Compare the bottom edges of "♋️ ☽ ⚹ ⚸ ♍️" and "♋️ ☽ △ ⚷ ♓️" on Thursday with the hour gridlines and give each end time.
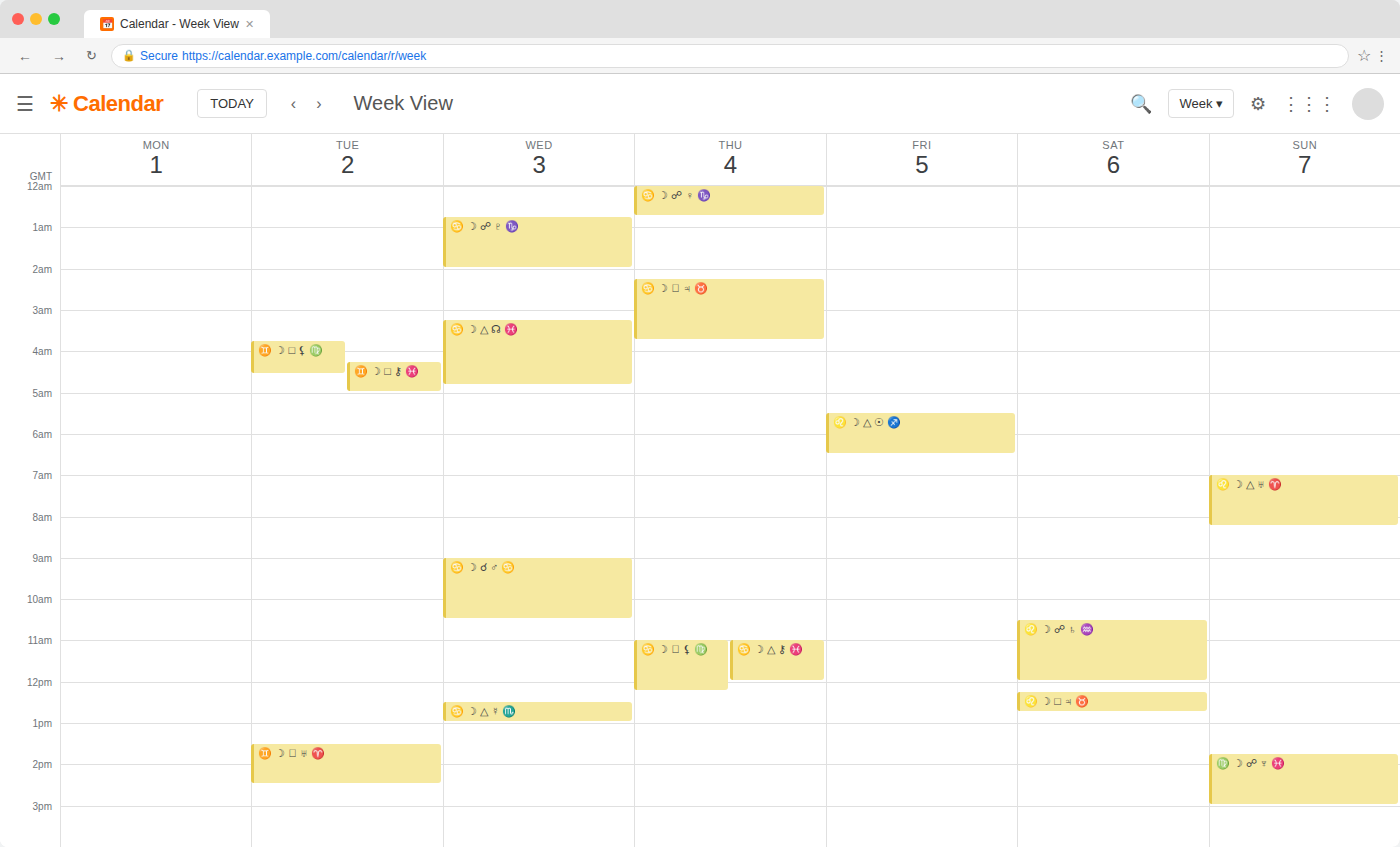
"♋️ ☽ ⚹ ⚸ ♍️": 12:15 PM, neither: a quarter of the way from the 12 PM line to the 1 PM line. "♋️ ☽ △ ⚷ ♓️": 12:00 PM, exactly on the 12 PM line.